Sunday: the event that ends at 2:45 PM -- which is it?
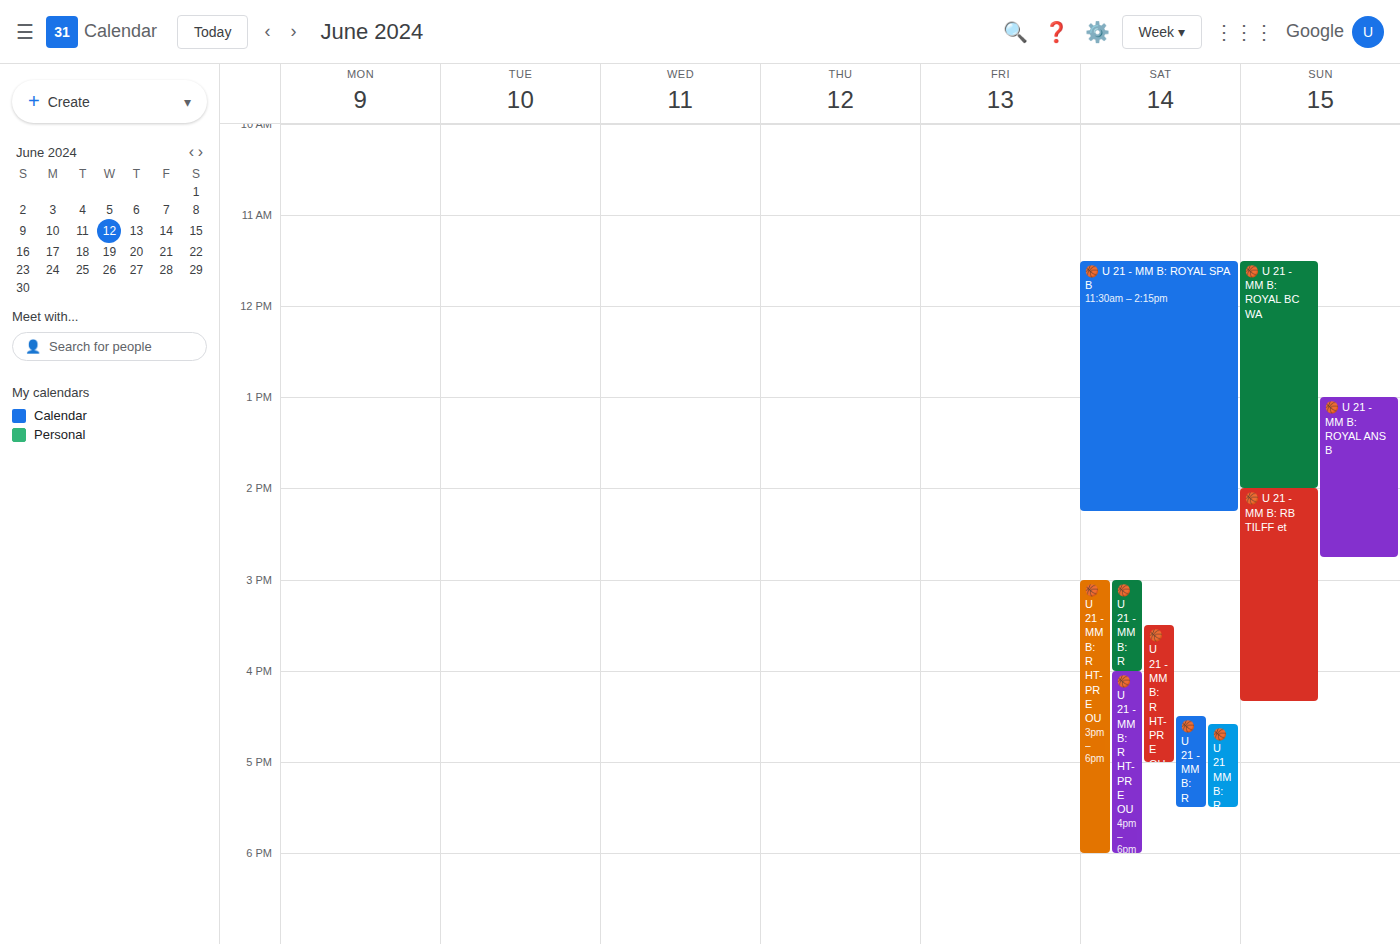
"🏀 U 21 - MM B: ROYAL ANS B"